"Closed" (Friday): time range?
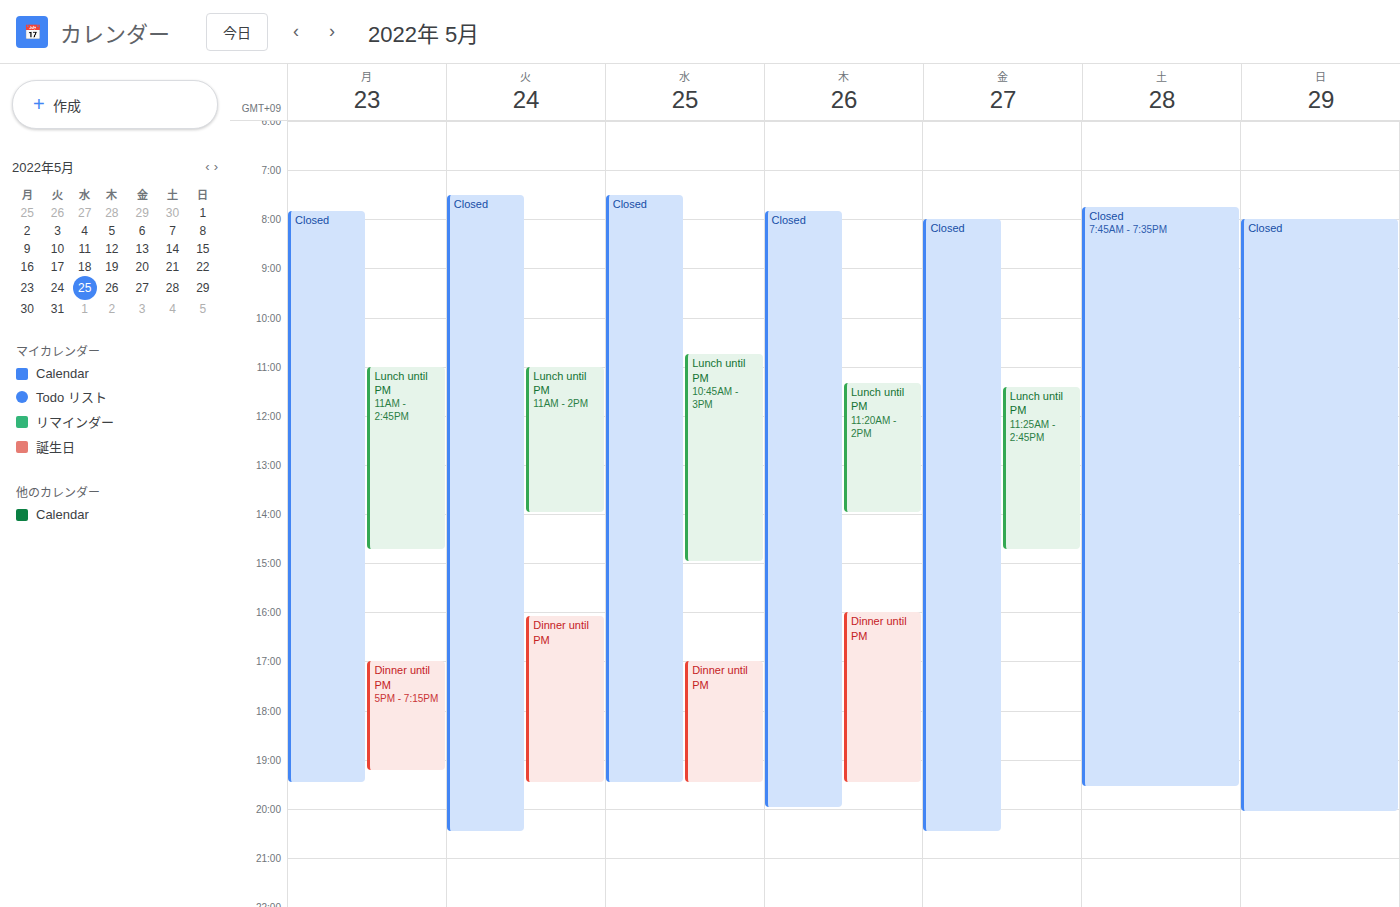
8:00 AM to 8:30 PM